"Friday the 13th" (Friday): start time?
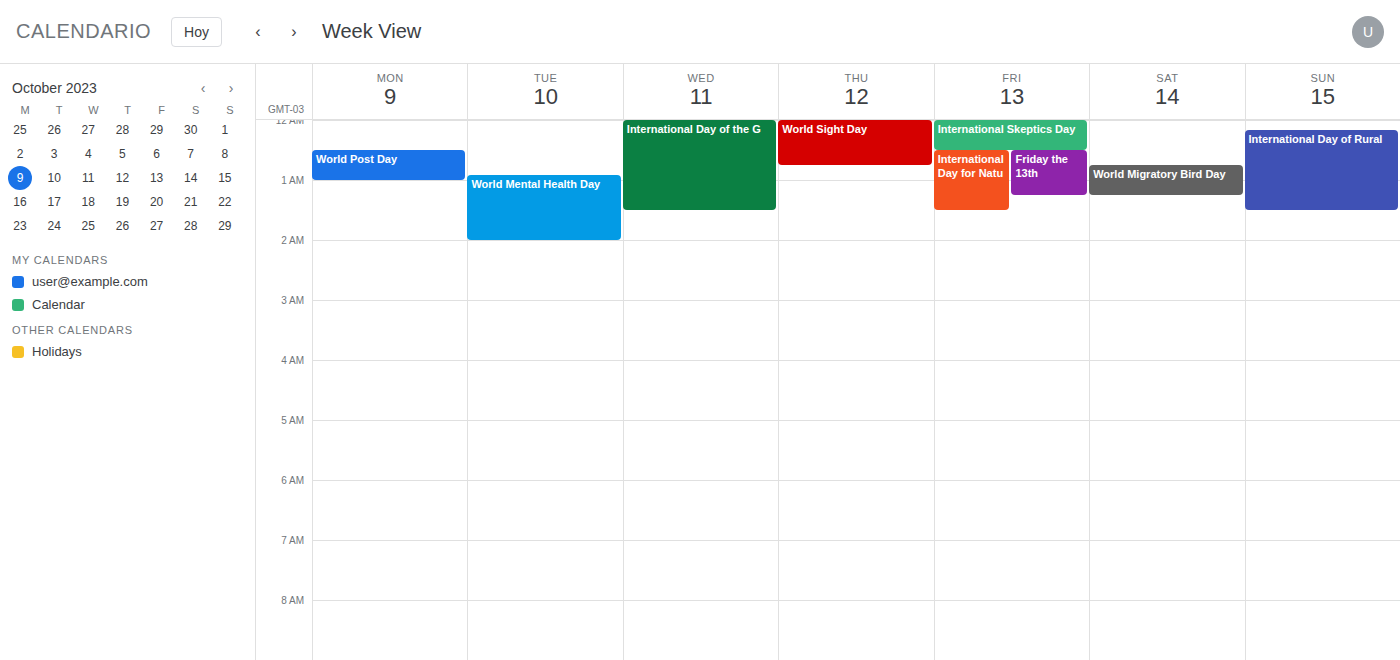
12:30 AM